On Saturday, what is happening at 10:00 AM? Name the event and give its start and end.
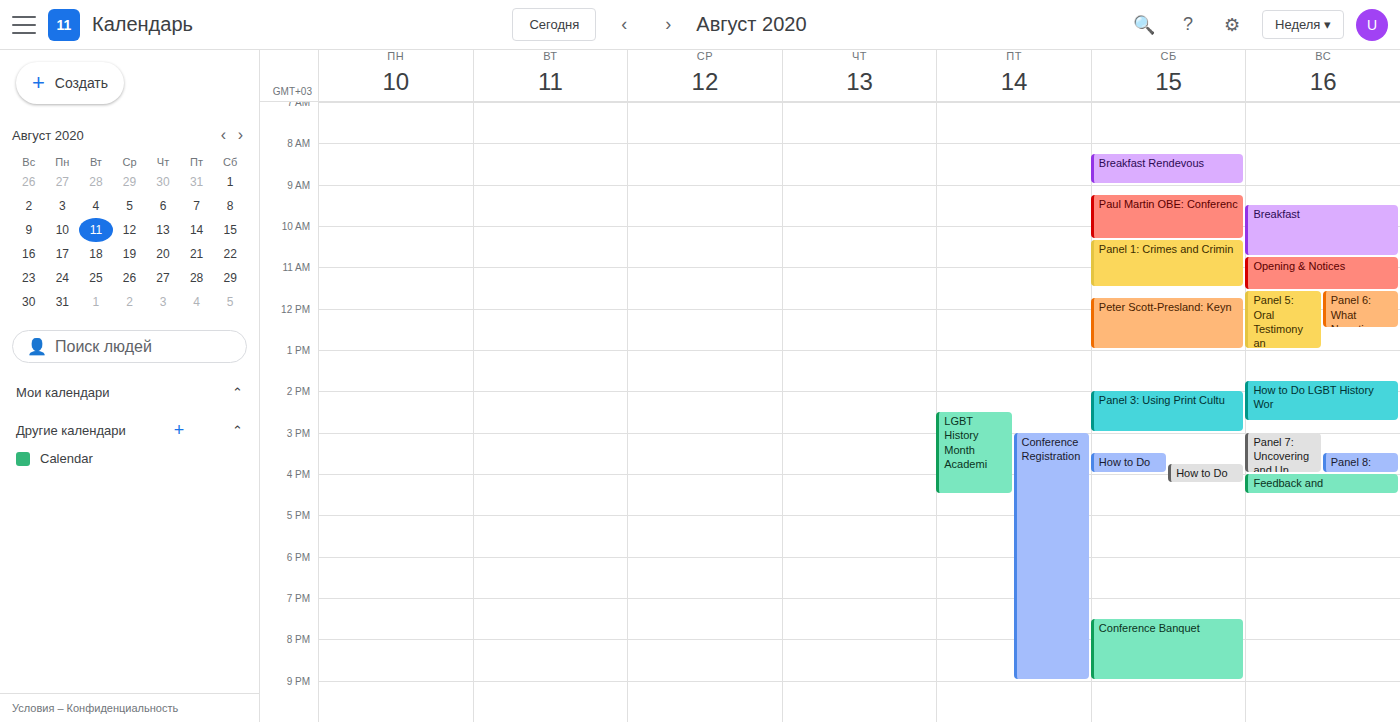
"Paul Martin OBE: Conferenc", 9:15 AM to 10:20 AM